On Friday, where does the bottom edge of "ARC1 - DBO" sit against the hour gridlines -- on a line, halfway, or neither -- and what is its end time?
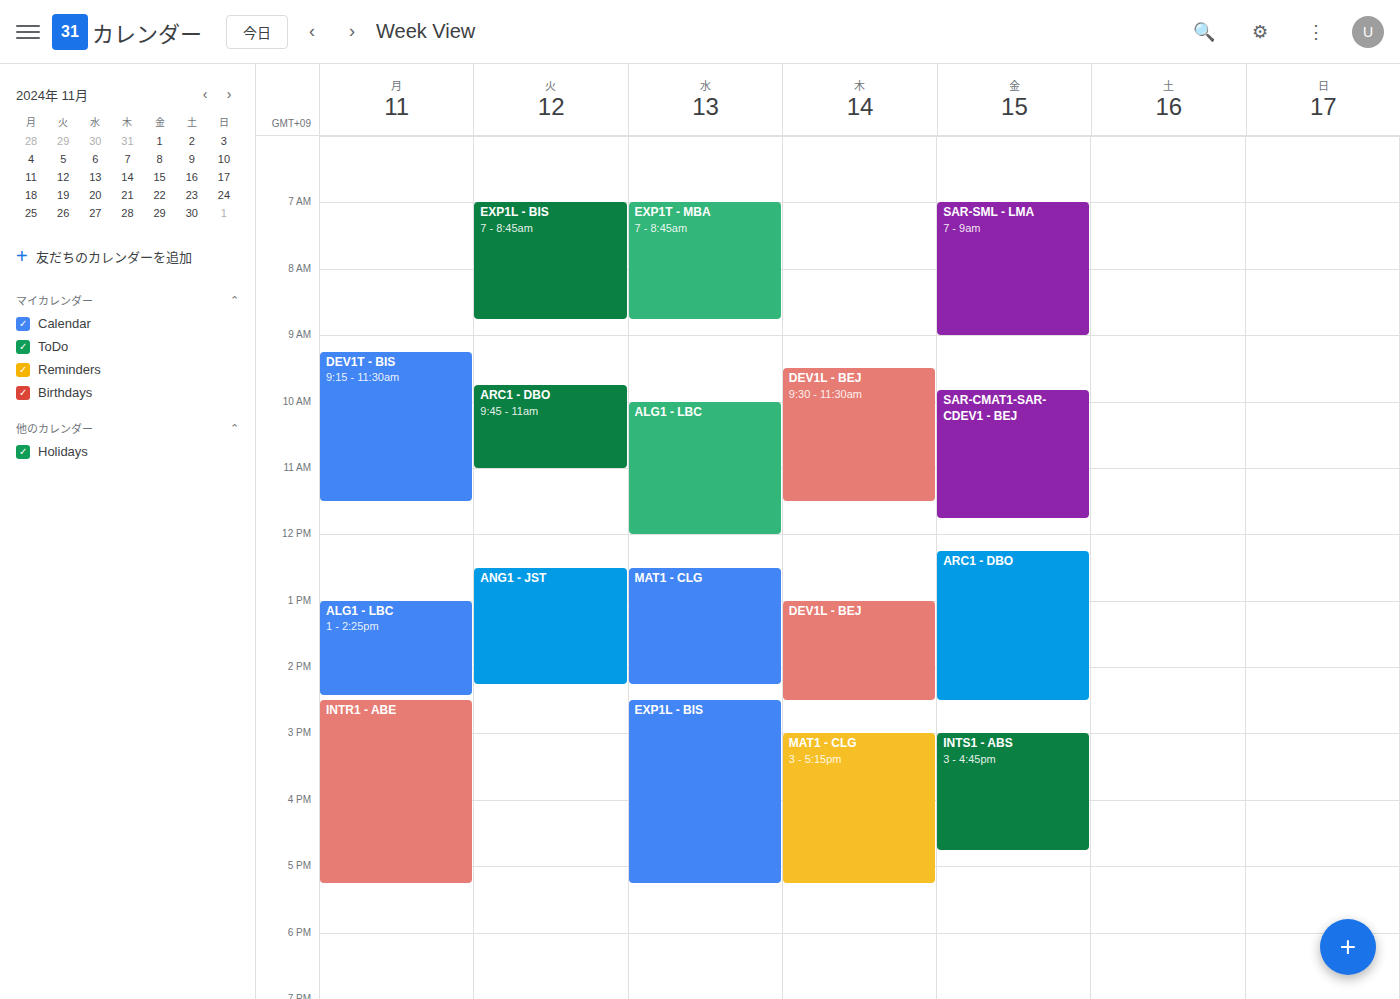
2:30 PM -- halfway between the 2 PM and 3 PM lines.